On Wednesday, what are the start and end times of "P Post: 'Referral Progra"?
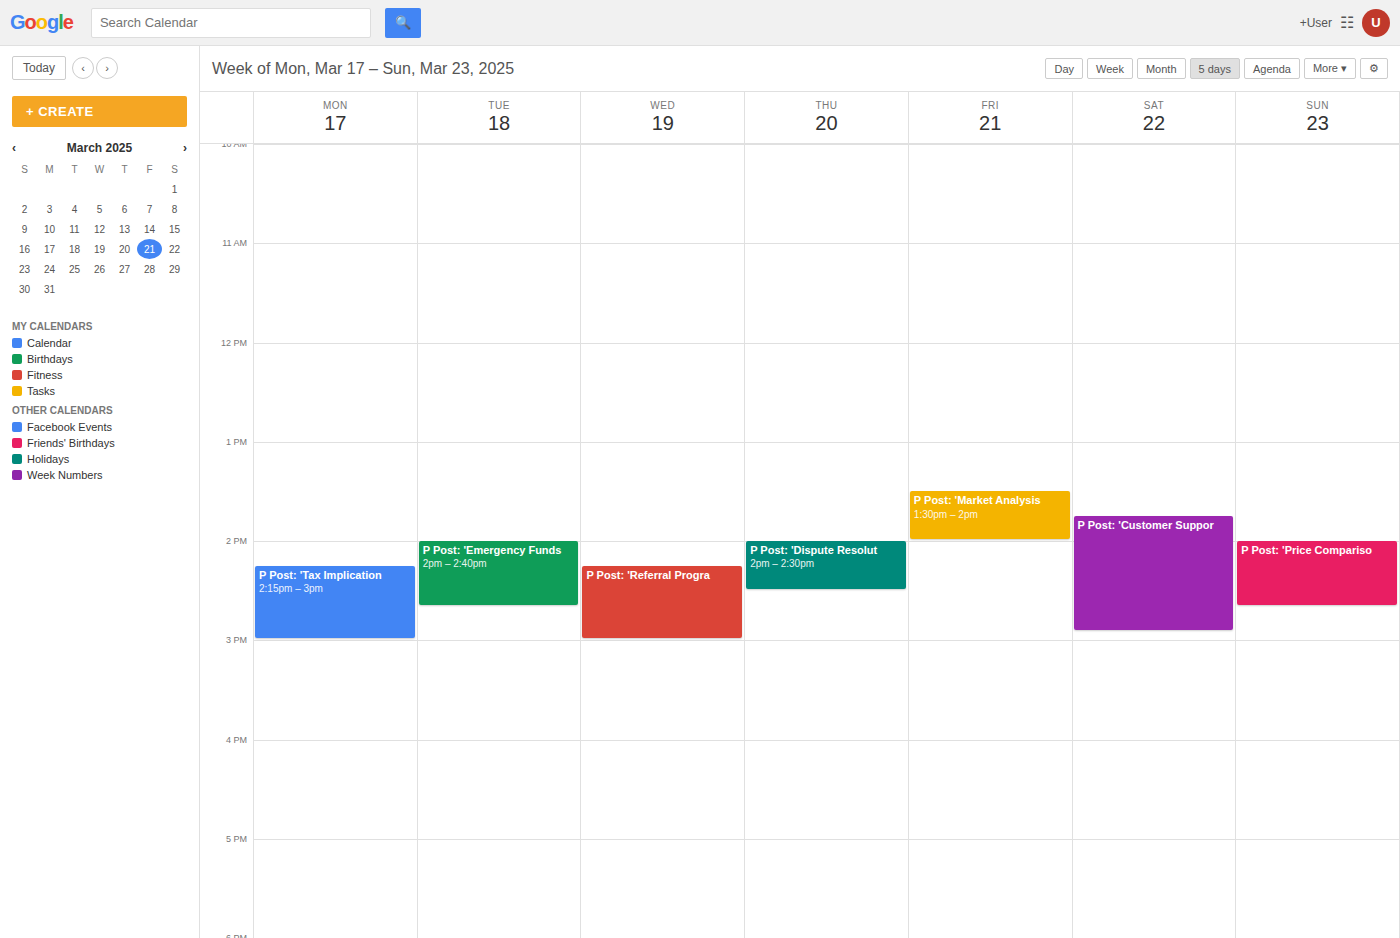
2:15 PM to 3:00 PM